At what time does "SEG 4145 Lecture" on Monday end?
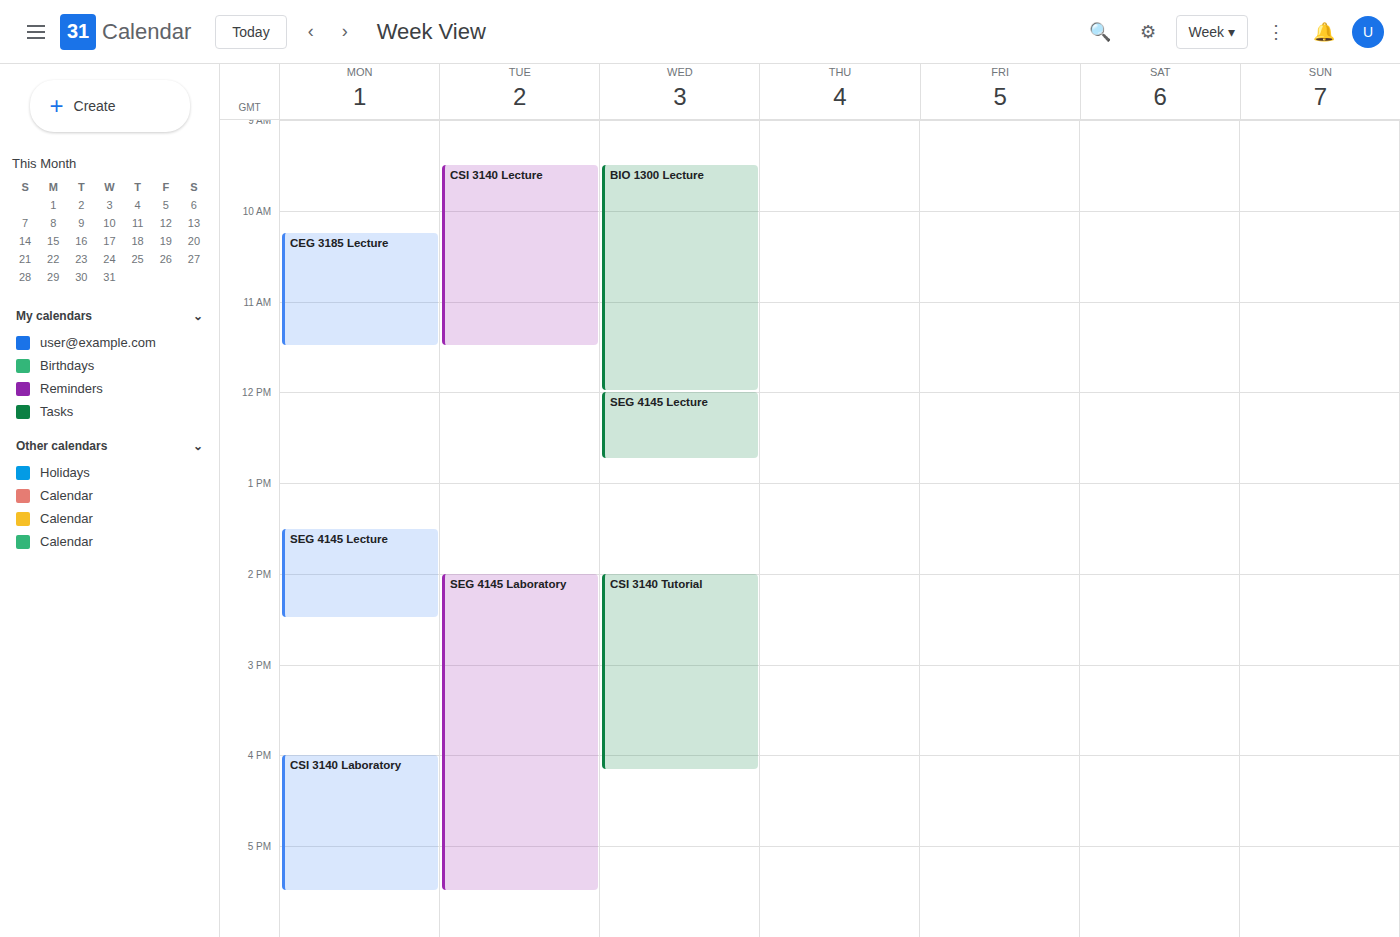
2:30 PM